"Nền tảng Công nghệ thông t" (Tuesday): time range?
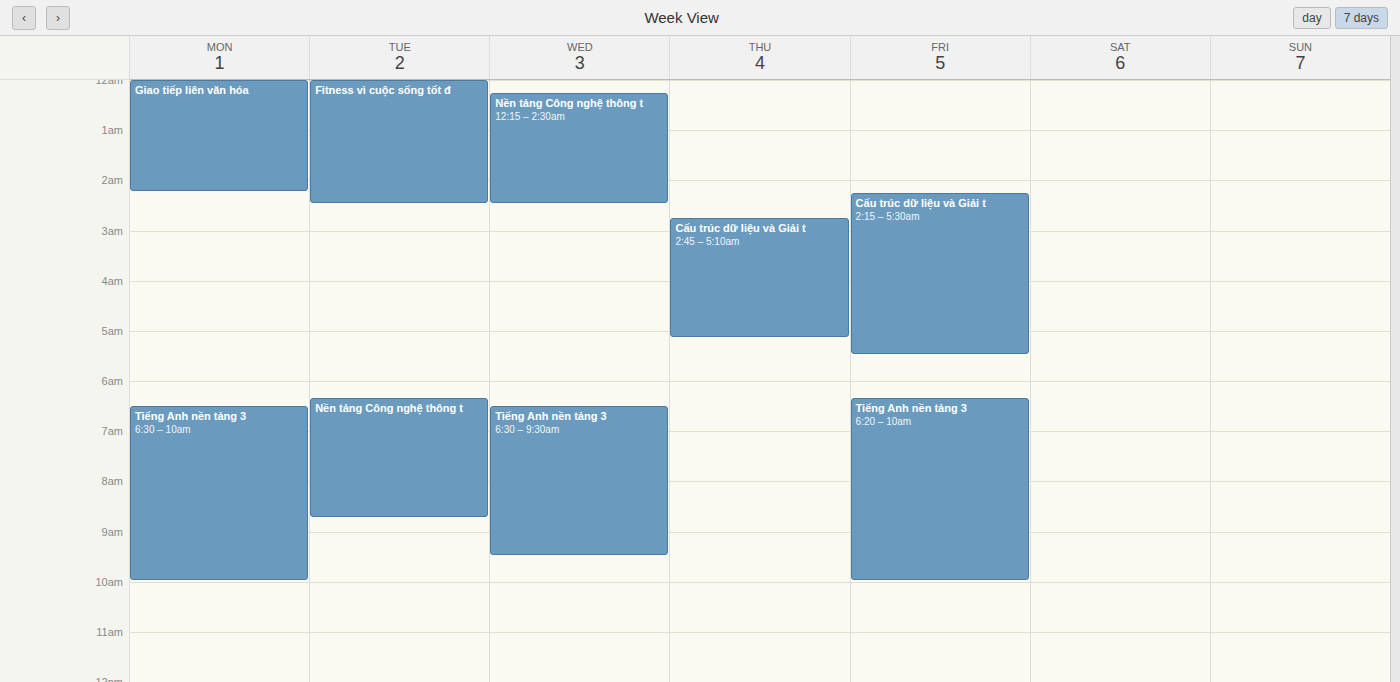
6:20 AM to 8:45 AM